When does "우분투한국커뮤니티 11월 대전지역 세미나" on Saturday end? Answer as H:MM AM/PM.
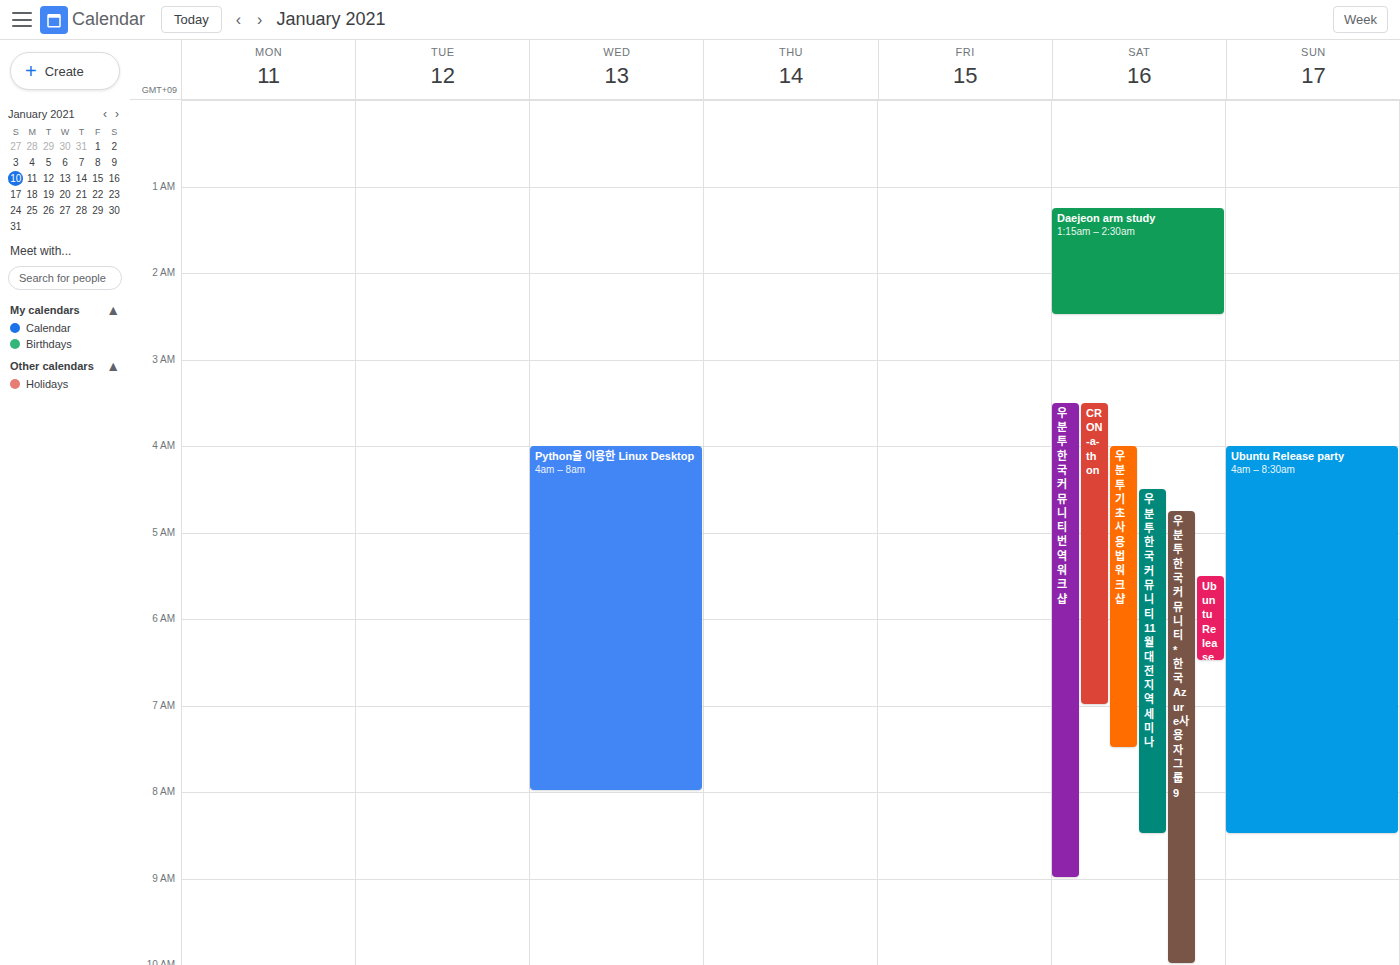
8:30 AM